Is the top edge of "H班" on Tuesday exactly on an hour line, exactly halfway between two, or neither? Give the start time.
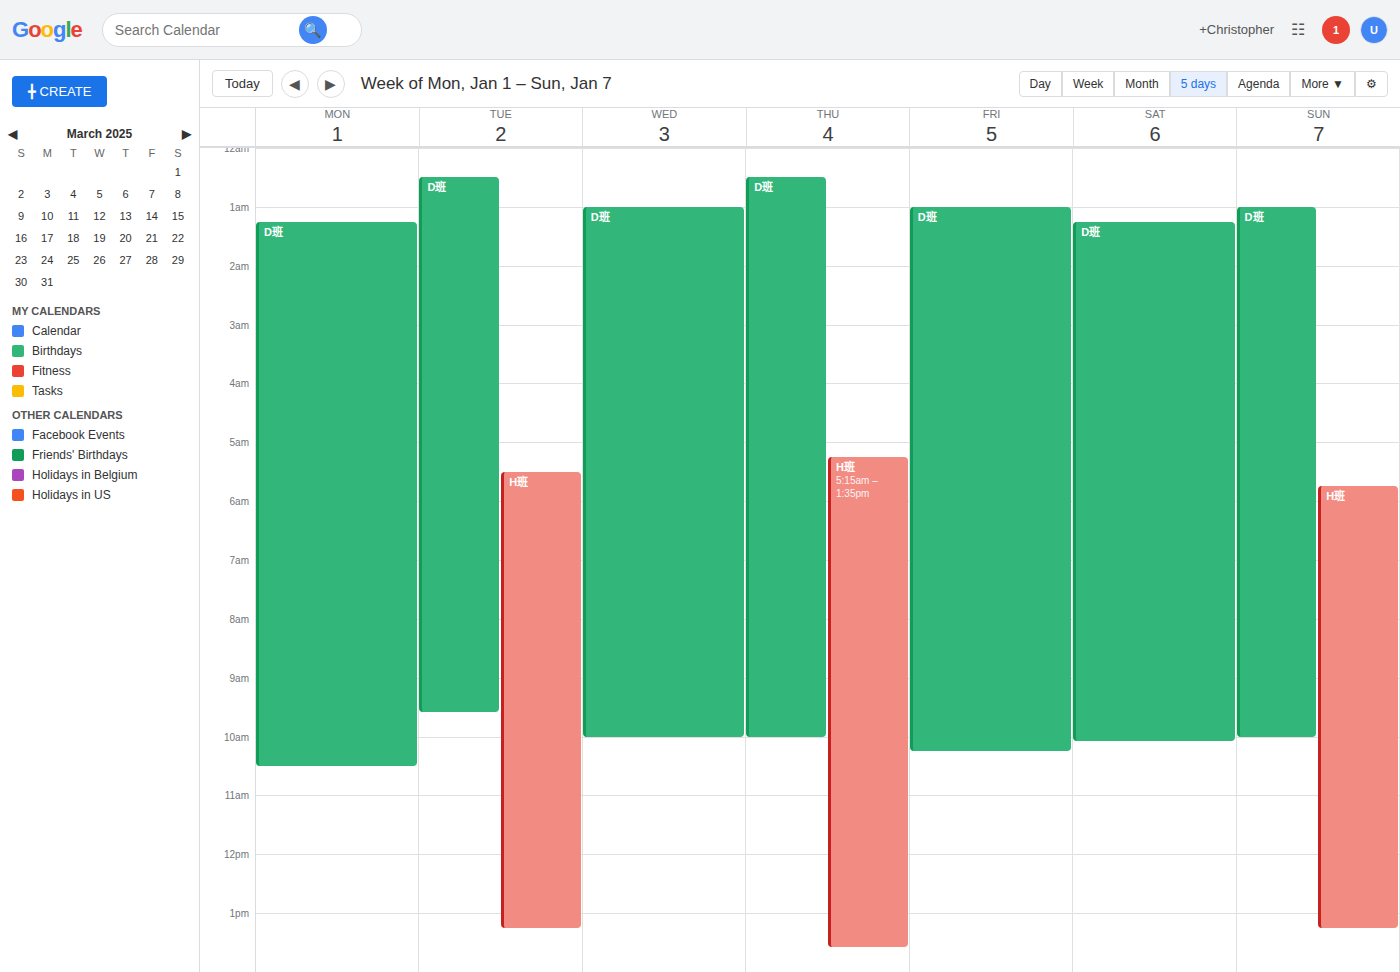
5:30 AM -- halfway between the 5 AM and 6 AM lines.